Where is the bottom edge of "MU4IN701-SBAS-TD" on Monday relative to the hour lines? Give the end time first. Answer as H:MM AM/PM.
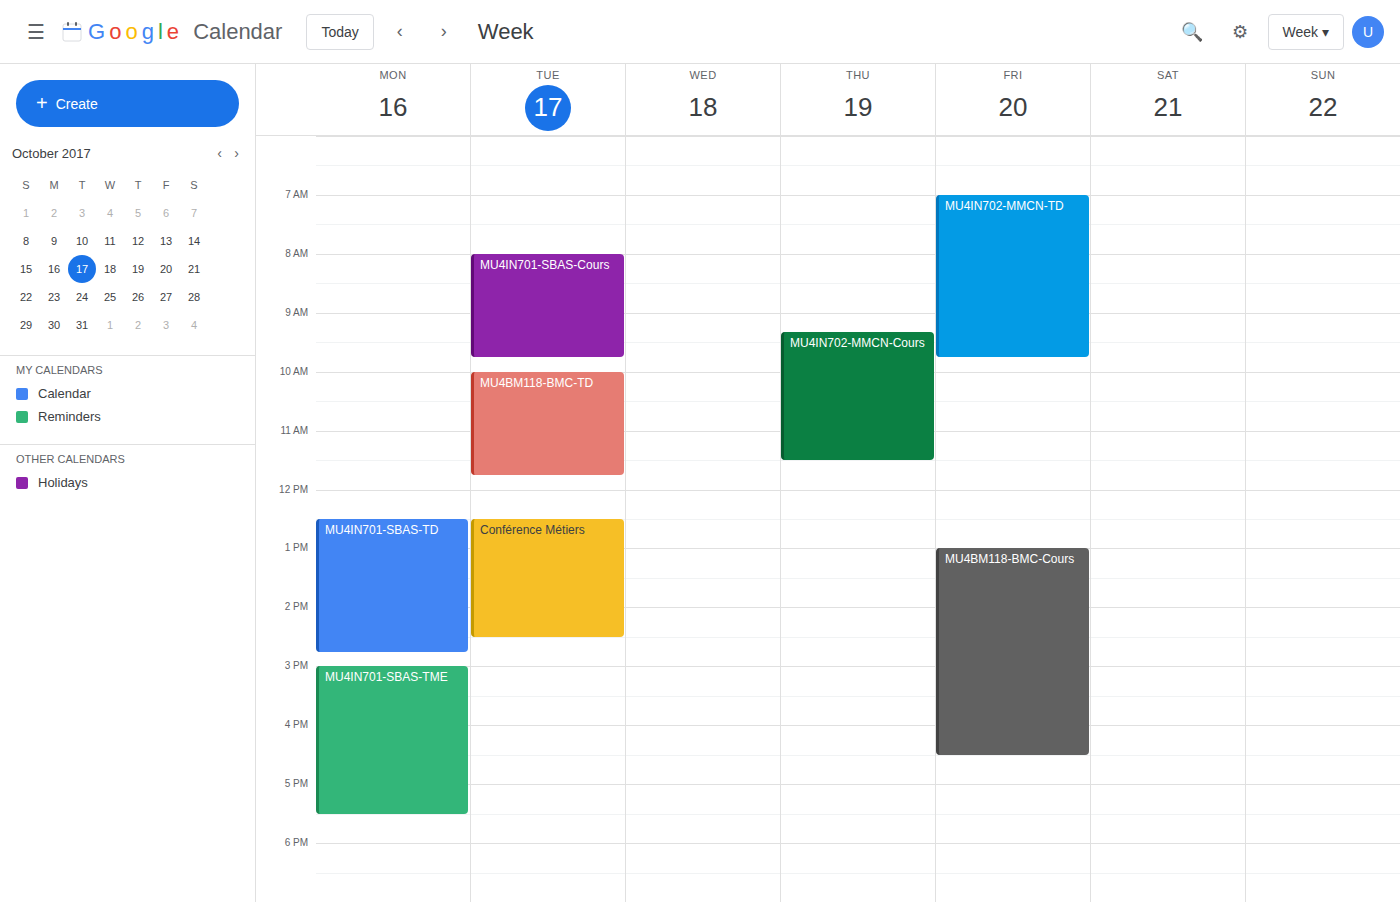
2:45 PM -- neither: three quarters of the way from the 2 PM line to the 3 PM line.